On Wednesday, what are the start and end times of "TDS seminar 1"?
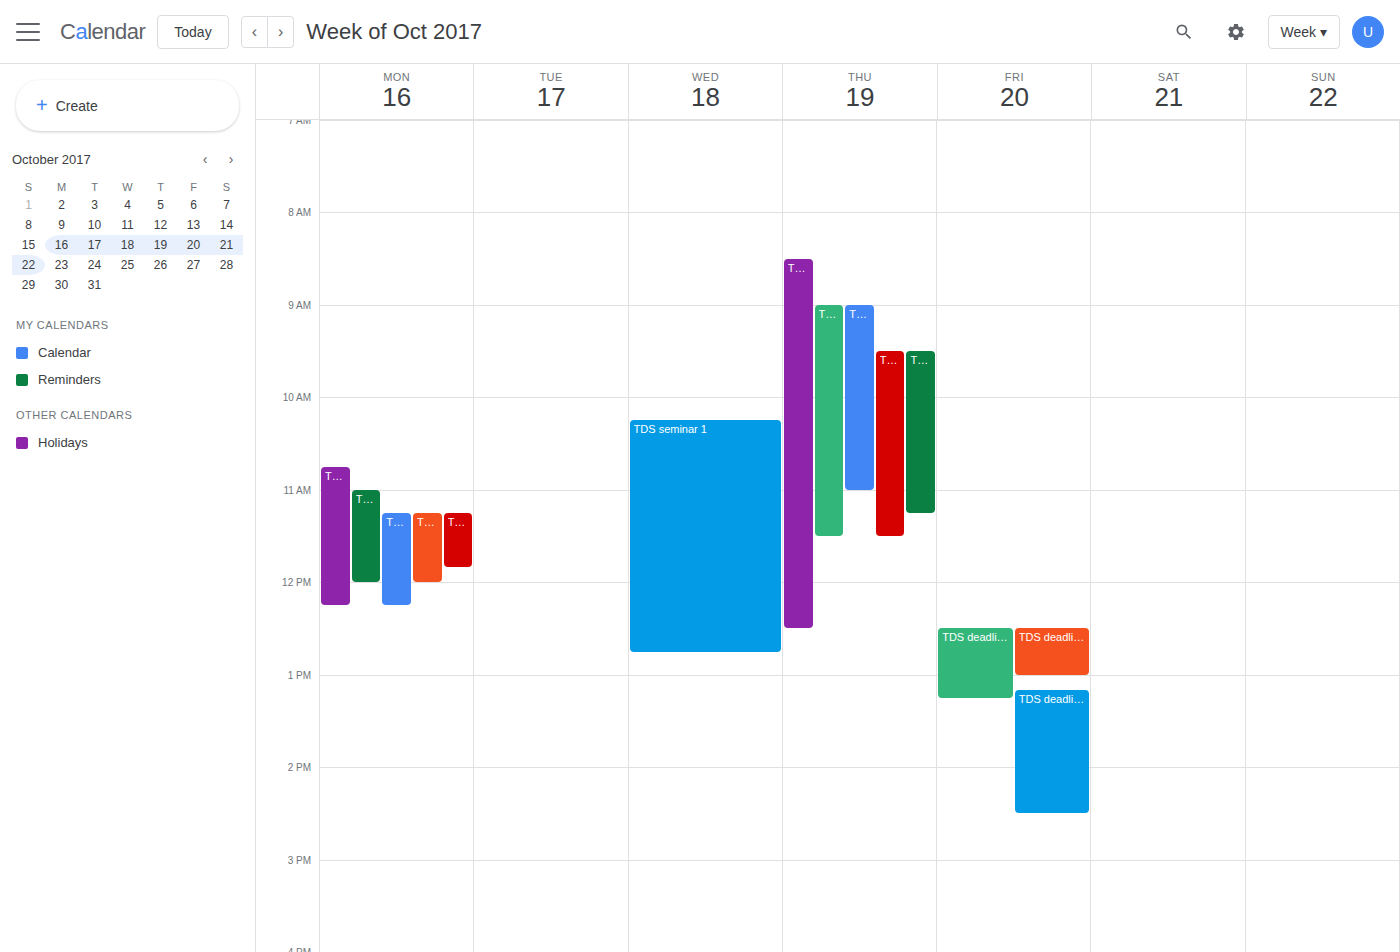
10:15 AM to 12:45 PM